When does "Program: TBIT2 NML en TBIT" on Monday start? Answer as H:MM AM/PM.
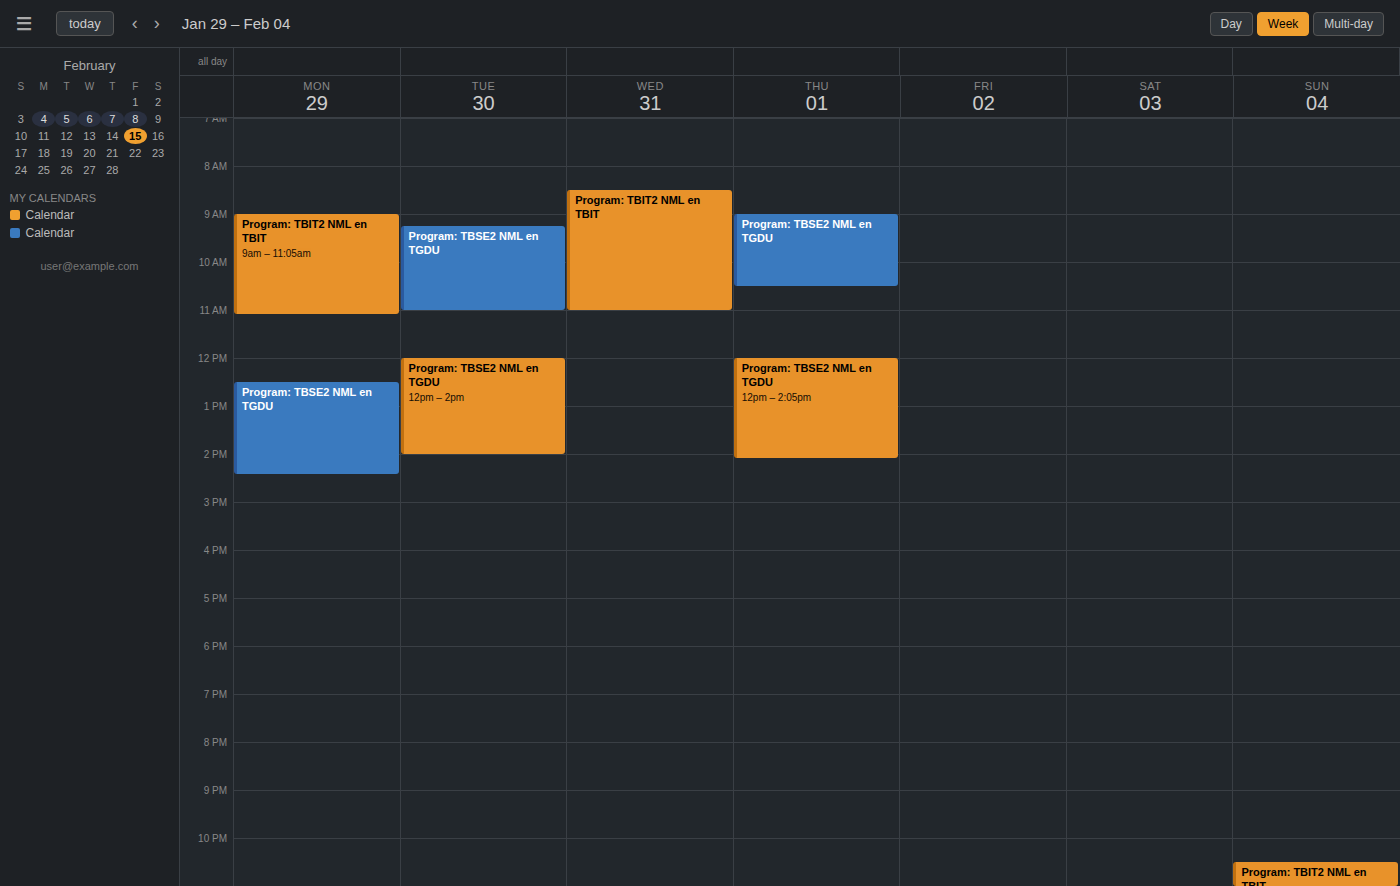
9:00 AM